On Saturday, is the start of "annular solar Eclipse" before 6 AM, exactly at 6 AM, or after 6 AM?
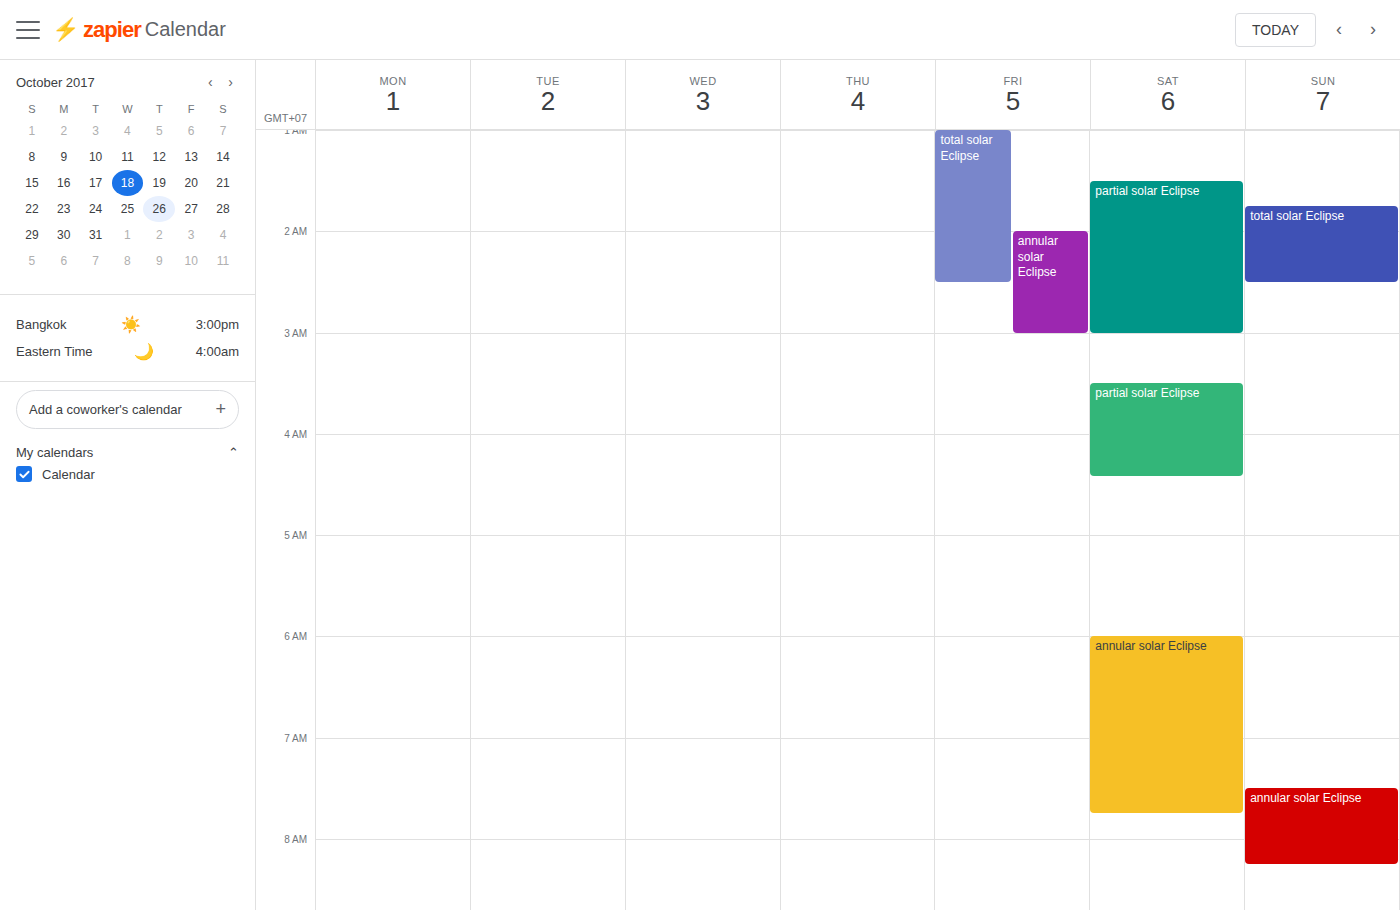
6:00 AM -- exactly at 6 AM, on the 6 AM line.